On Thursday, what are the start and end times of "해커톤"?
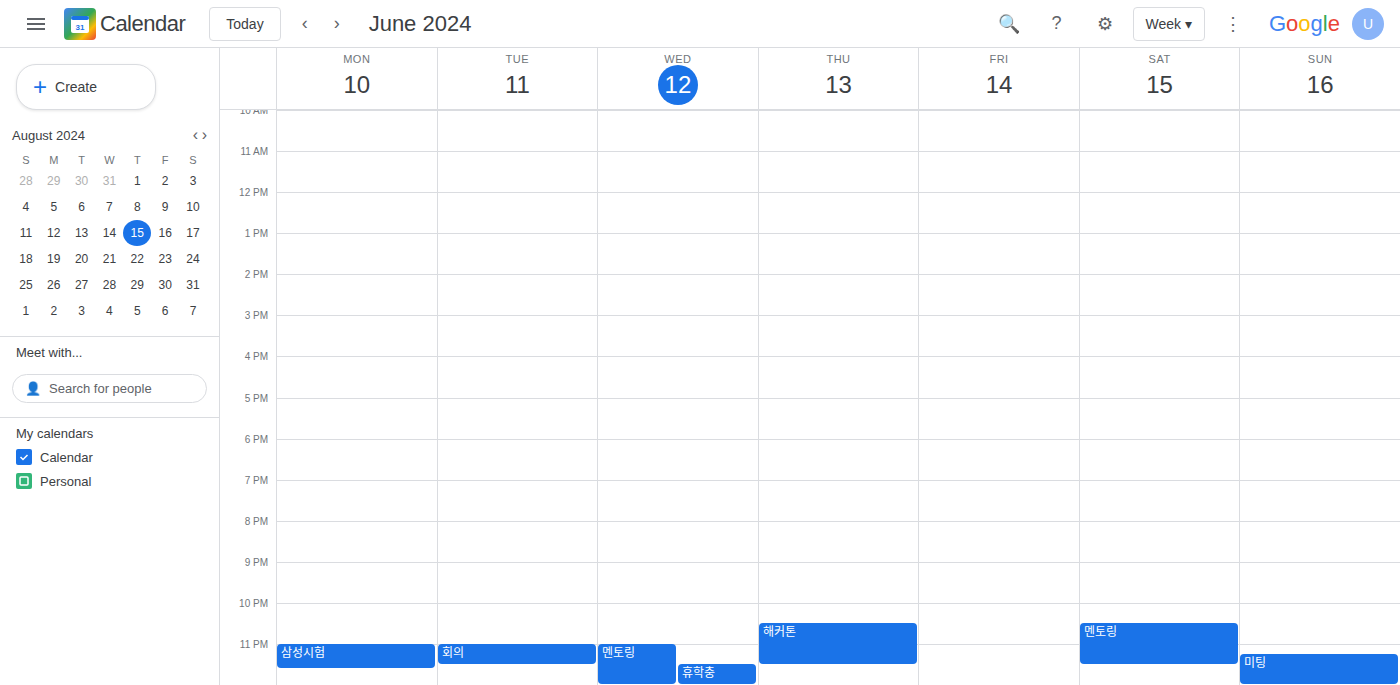
10:30 PM to 11:30 PM